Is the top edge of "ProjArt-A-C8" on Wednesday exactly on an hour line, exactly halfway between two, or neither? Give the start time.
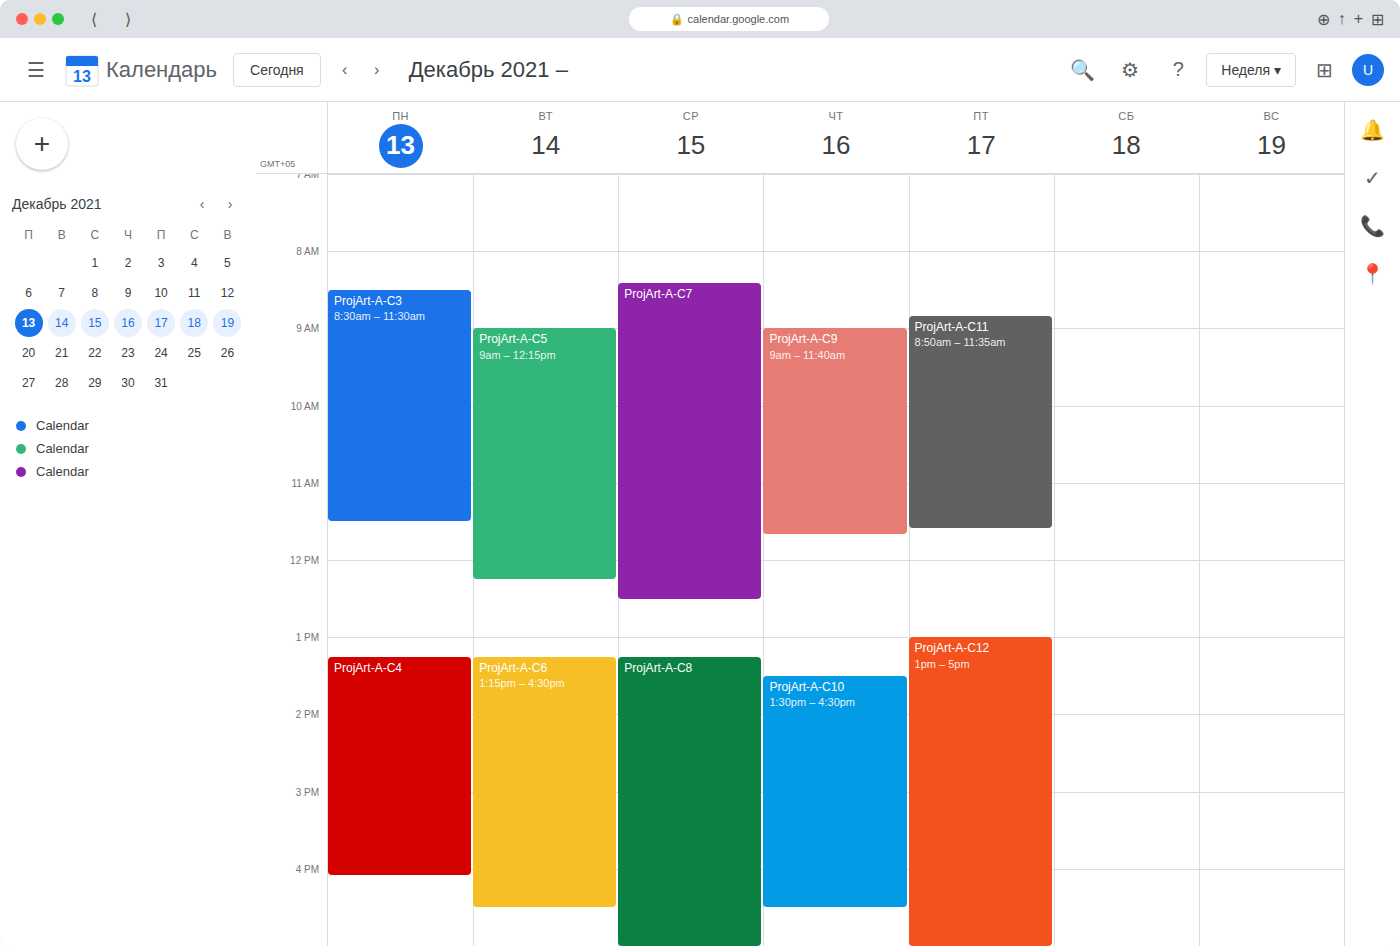
1:15 PM -- neither: a quarter of the way from the 1 PM line to the 2 PM line.